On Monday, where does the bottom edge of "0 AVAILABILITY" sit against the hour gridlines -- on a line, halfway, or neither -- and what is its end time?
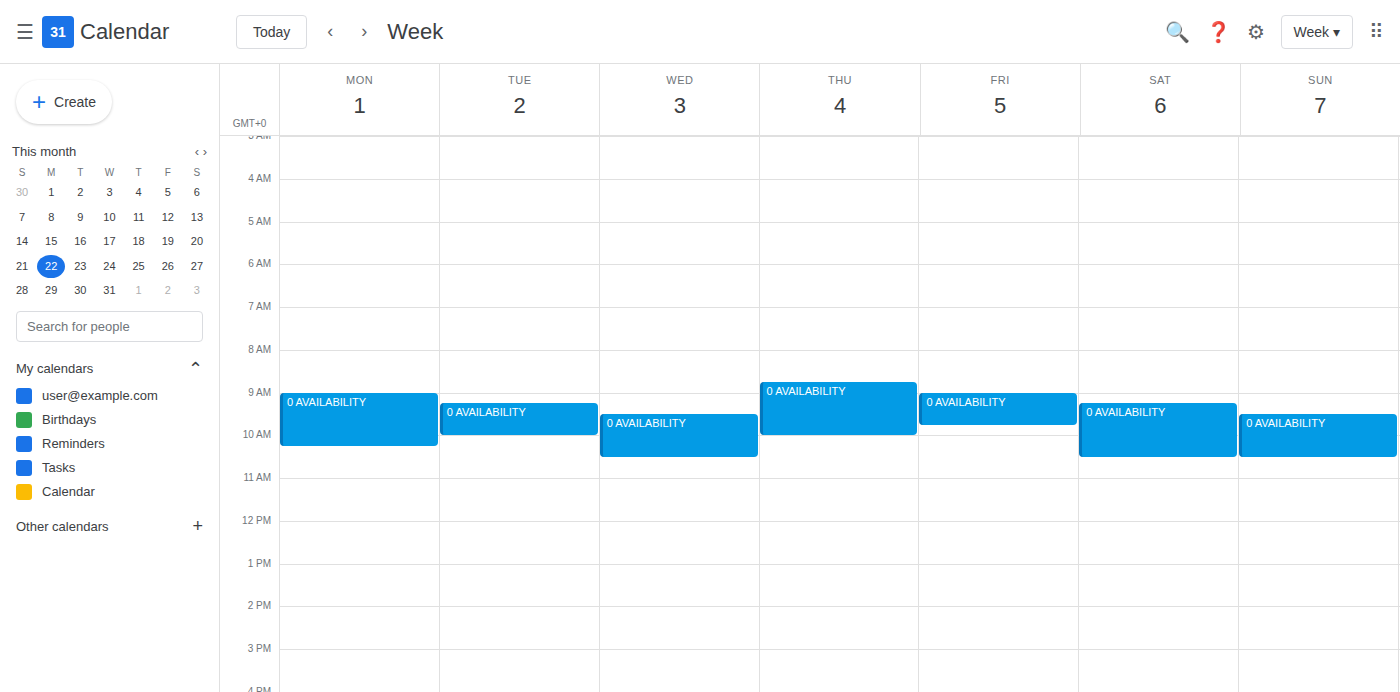
10:15 AM -- neither: a quarter of the way from the 10 AM line to the 11 AM line.